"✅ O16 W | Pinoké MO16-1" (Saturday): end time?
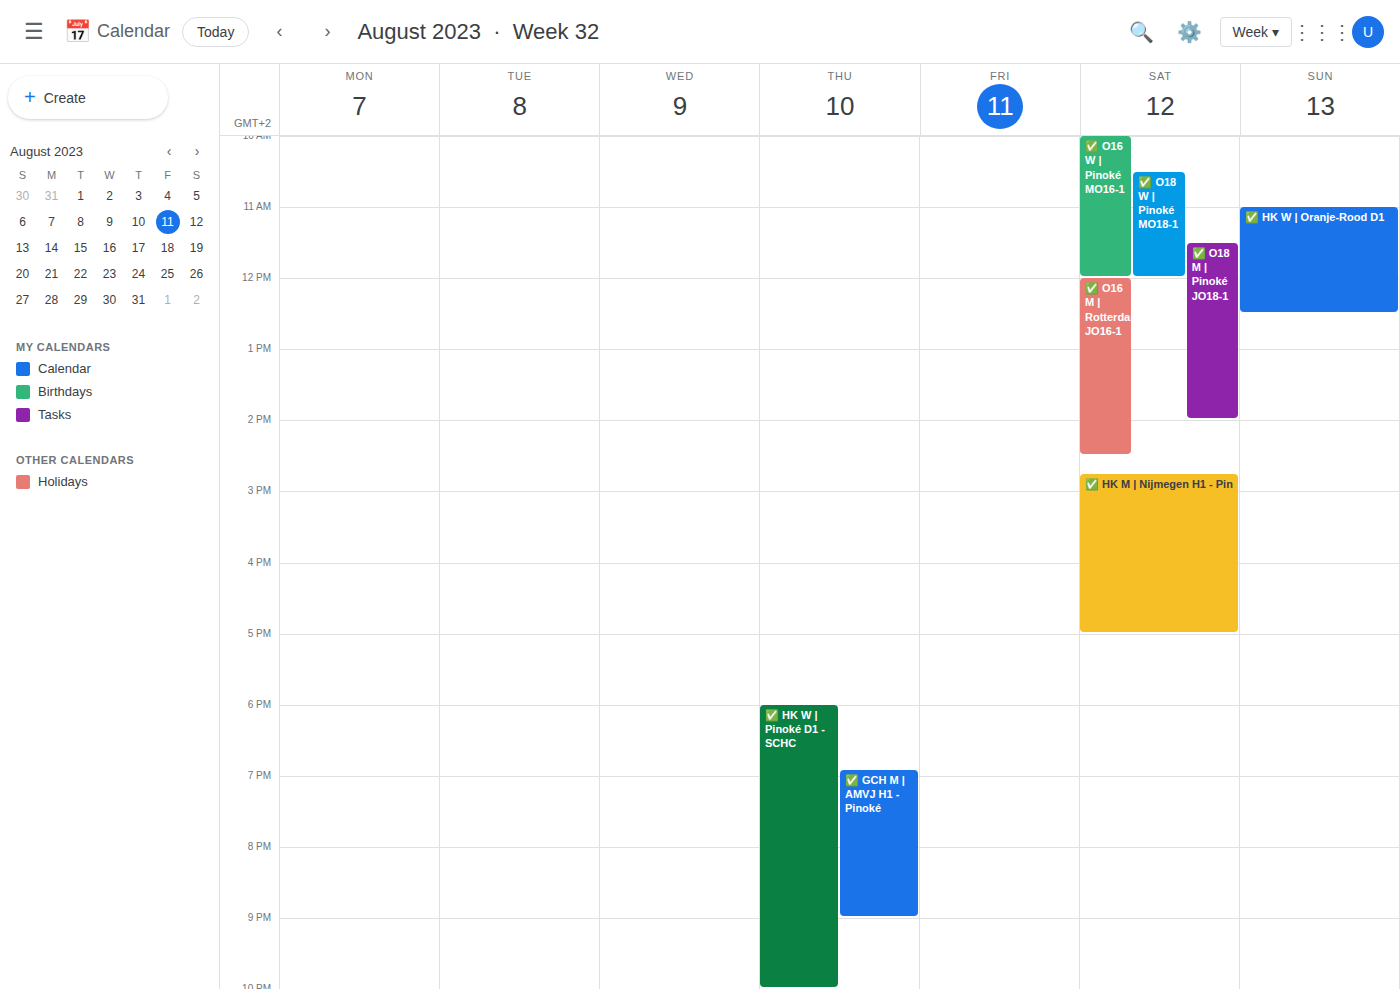
12:00 PM